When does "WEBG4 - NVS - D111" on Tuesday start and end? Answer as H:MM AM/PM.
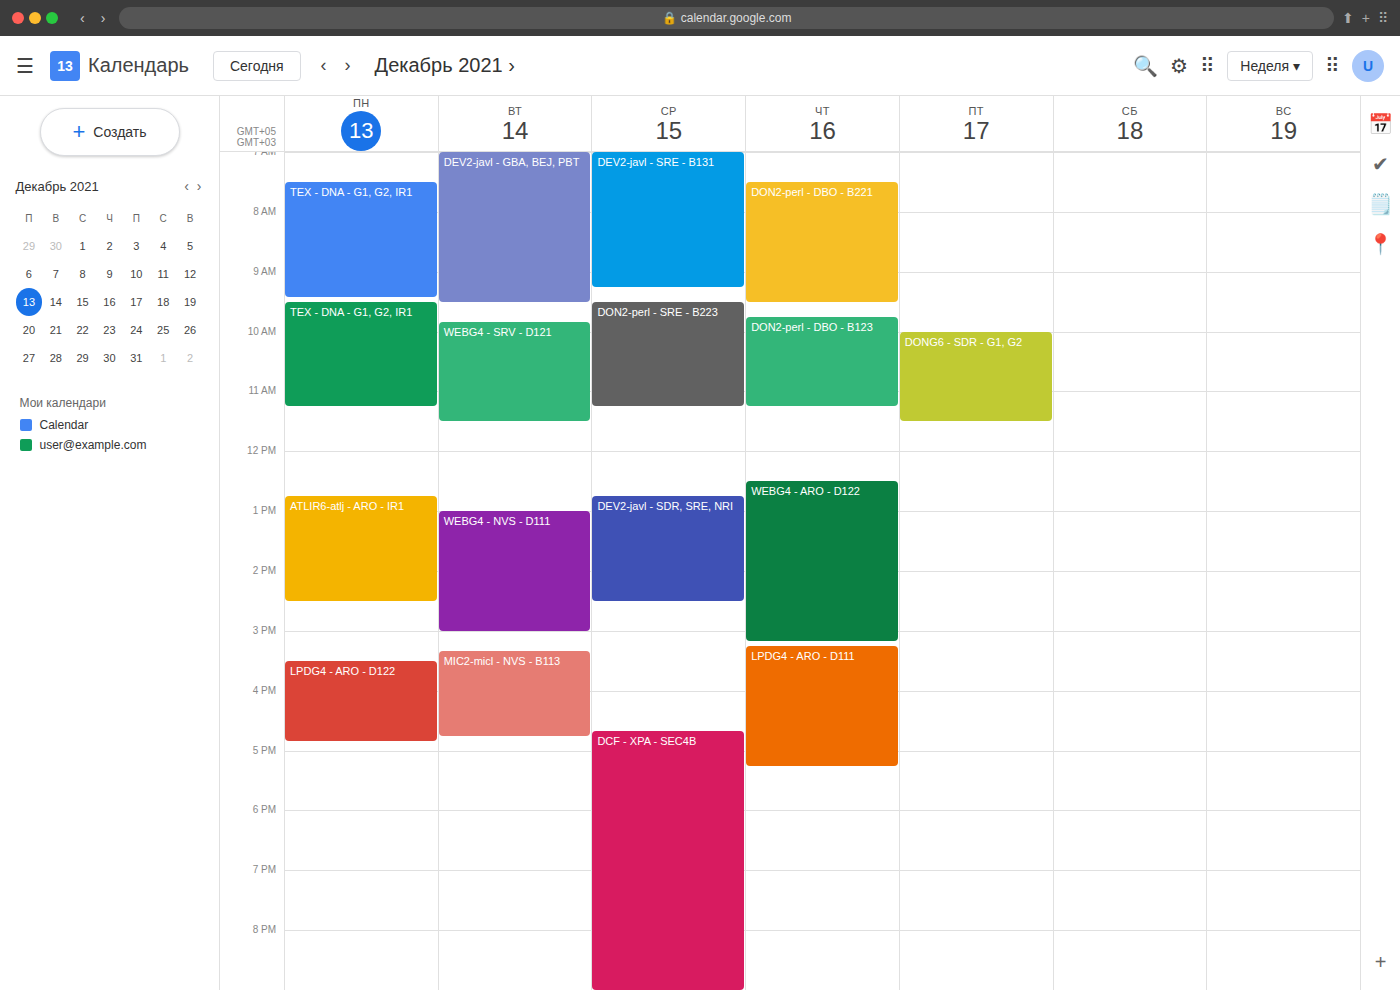
1:00 PM to 3:00 PM